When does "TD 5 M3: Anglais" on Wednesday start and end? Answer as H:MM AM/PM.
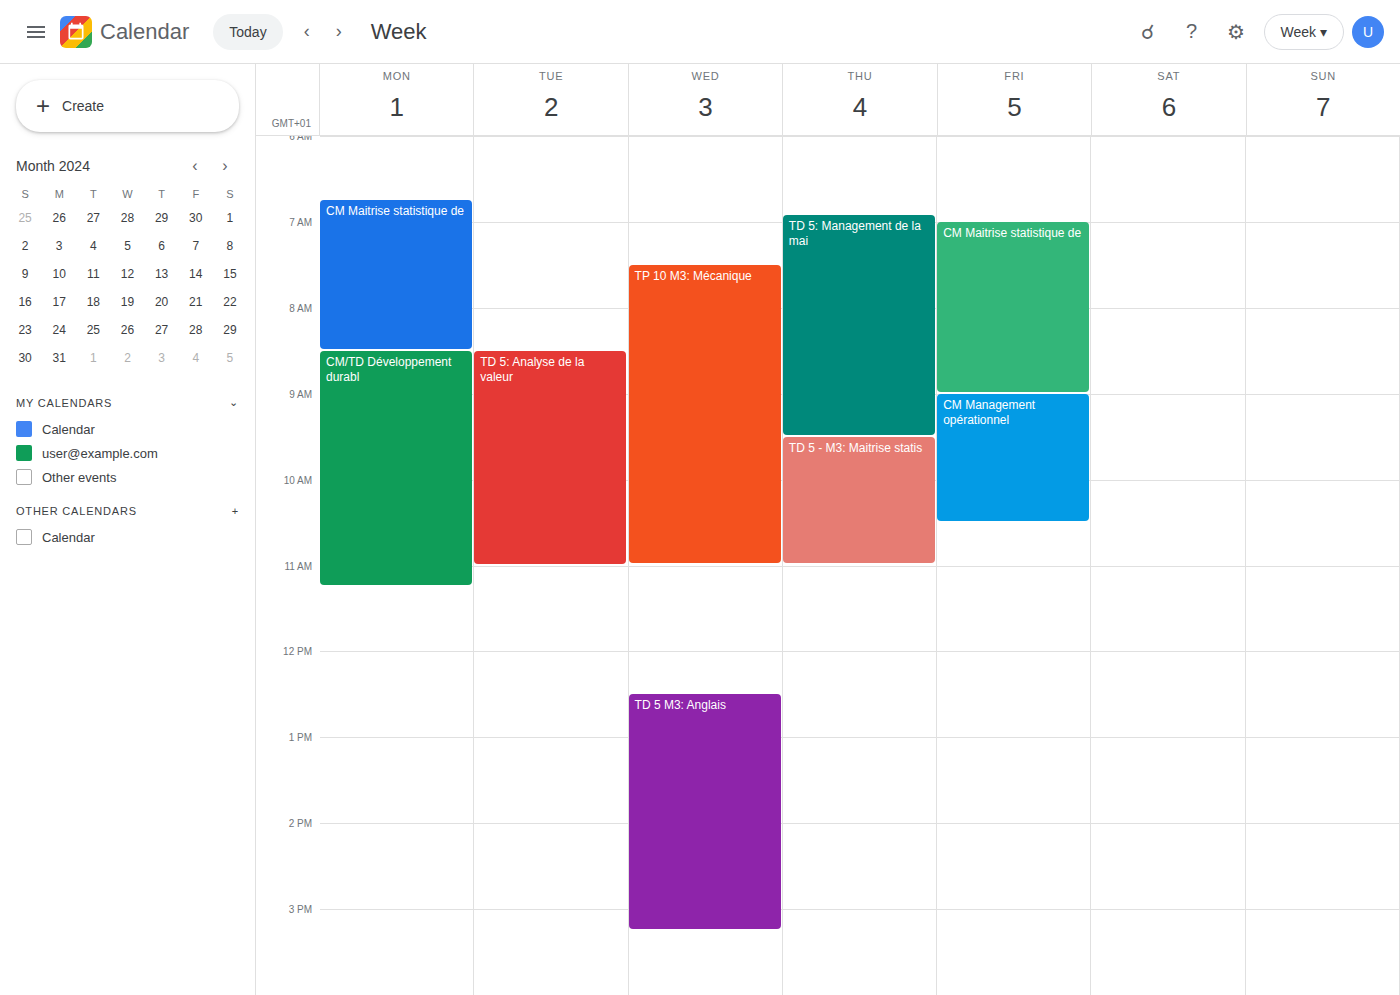
12:30 PM to 3:15 PM